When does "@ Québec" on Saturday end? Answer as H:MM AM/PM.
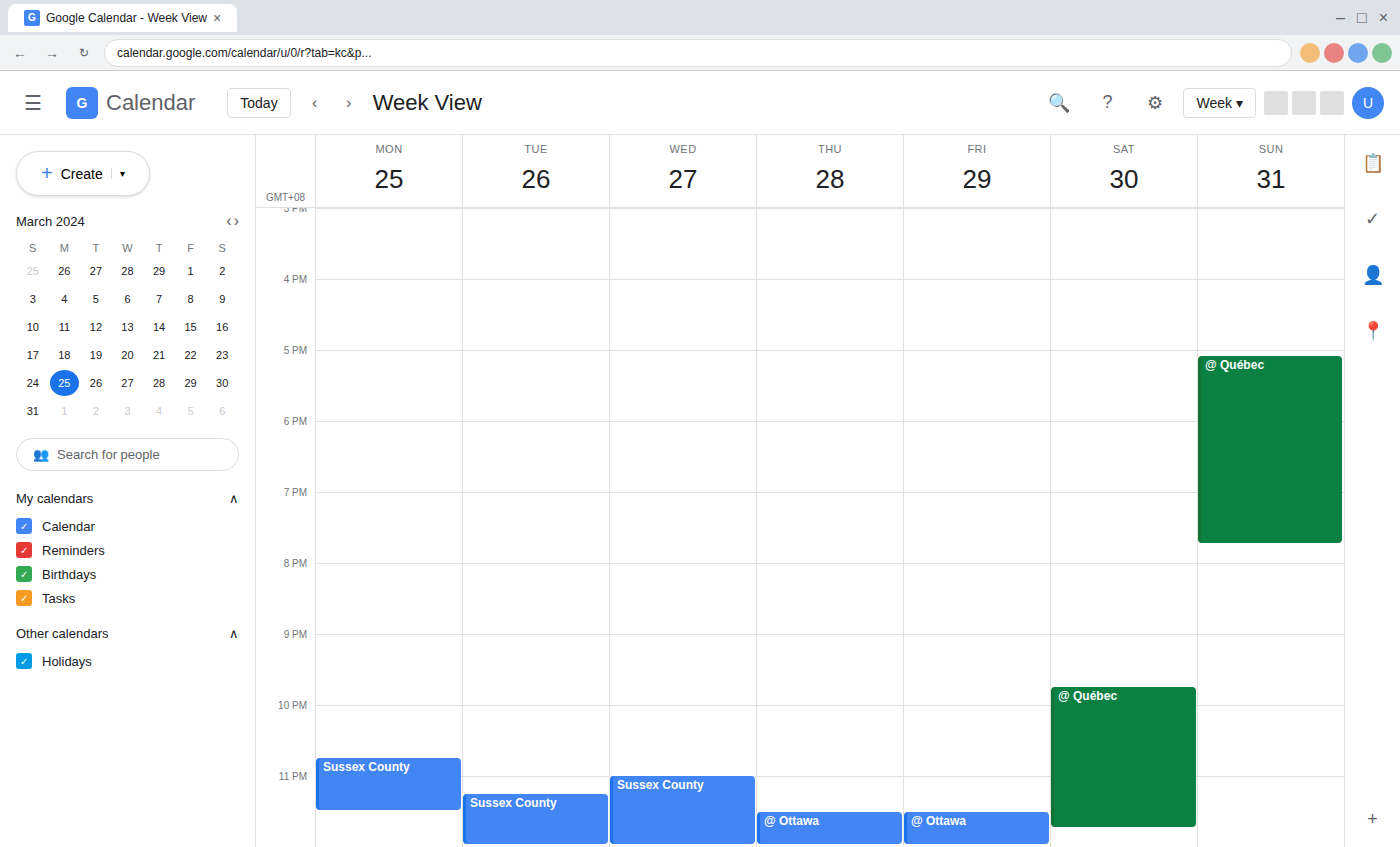
11:45 PM